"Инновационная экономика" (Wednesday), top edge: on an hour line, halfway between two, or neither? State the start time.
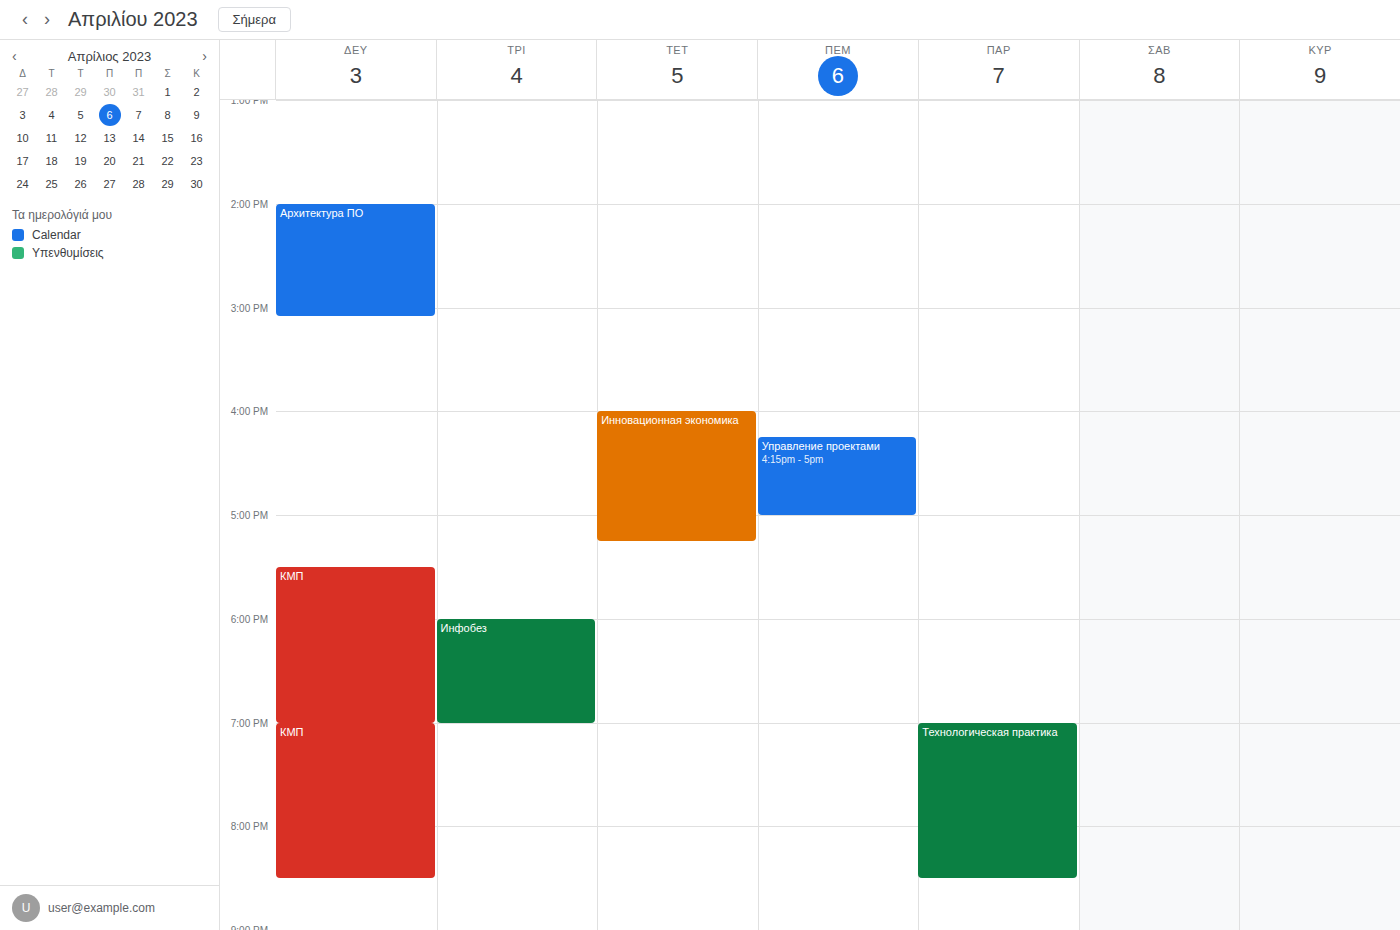
4:00 PM -- exactly on the 4 PM line.